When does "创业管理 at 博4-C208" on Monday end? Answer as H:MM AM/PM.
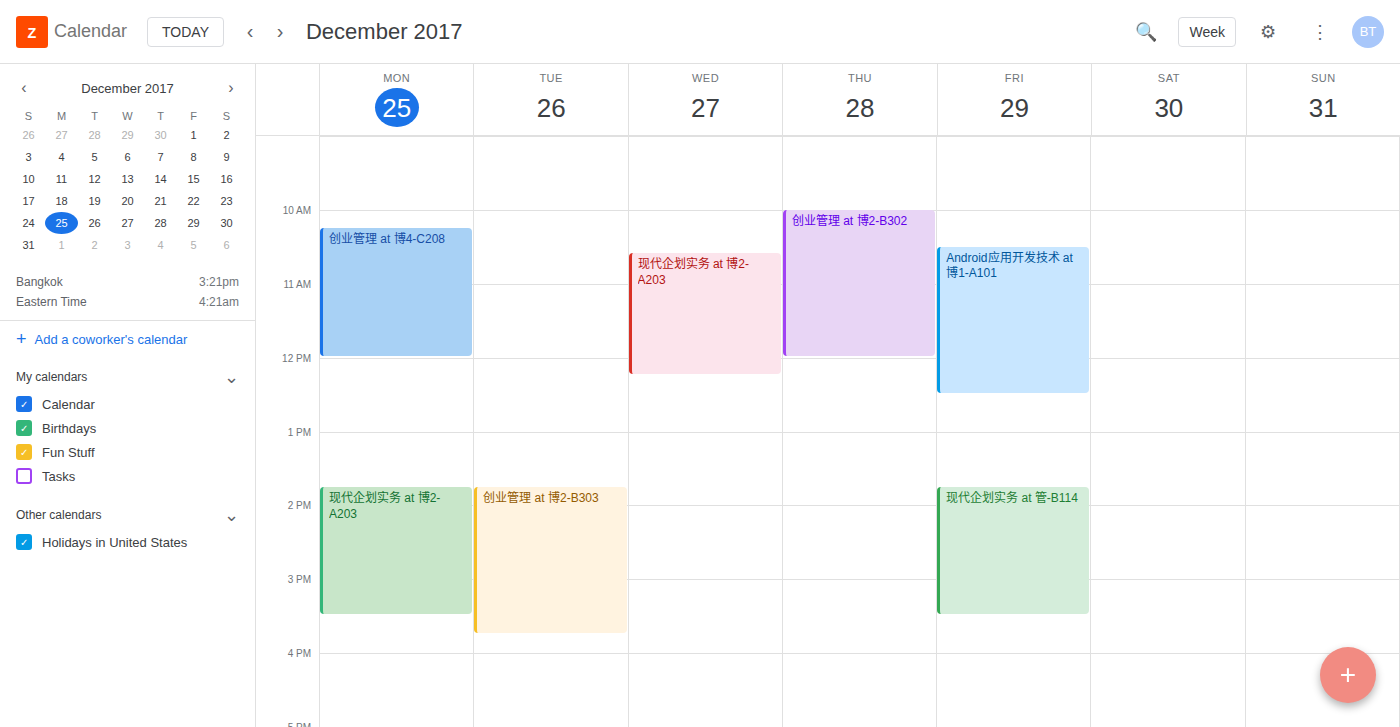
12:00 PM